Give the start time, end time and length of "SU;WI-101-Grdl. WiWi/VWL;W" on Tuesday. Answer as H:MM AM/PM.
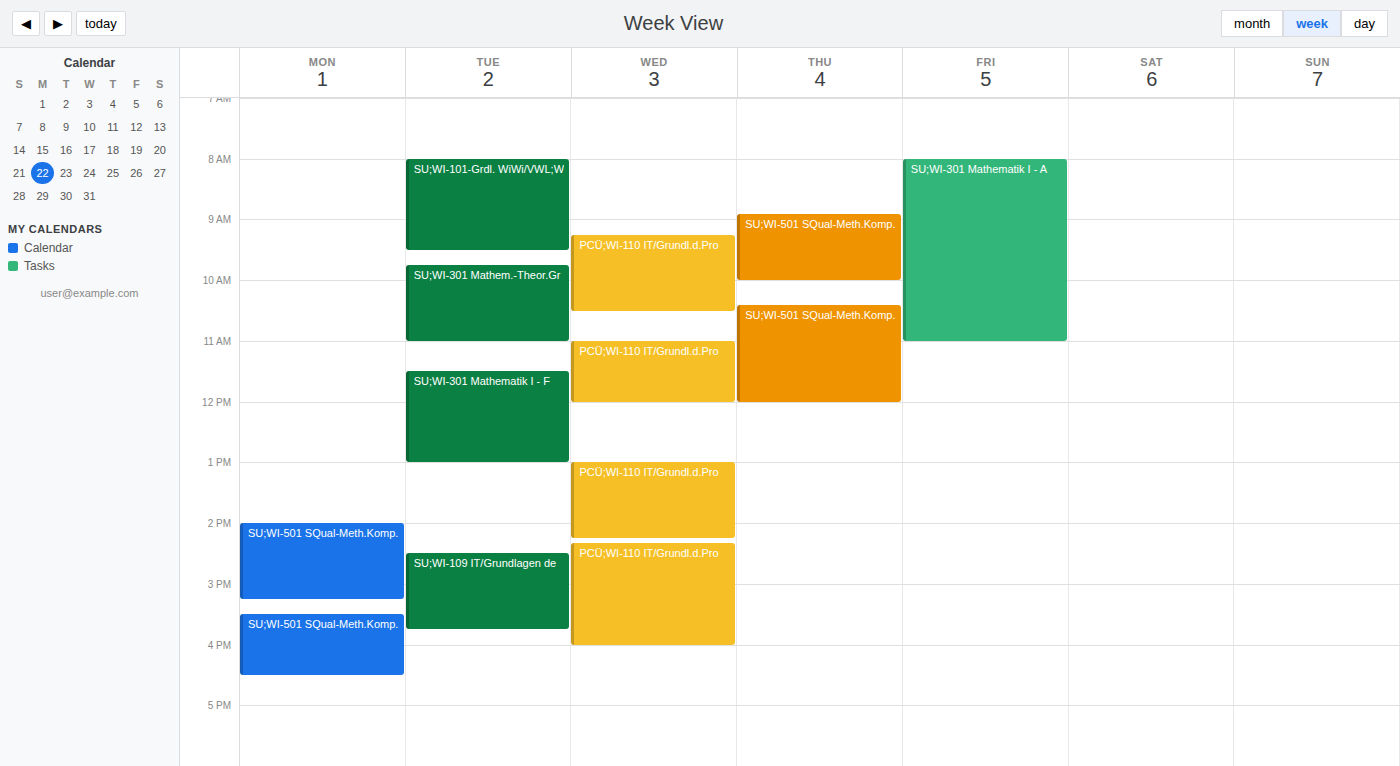
8:00 AM to 9:30 AM, 1 hour 30 minutes